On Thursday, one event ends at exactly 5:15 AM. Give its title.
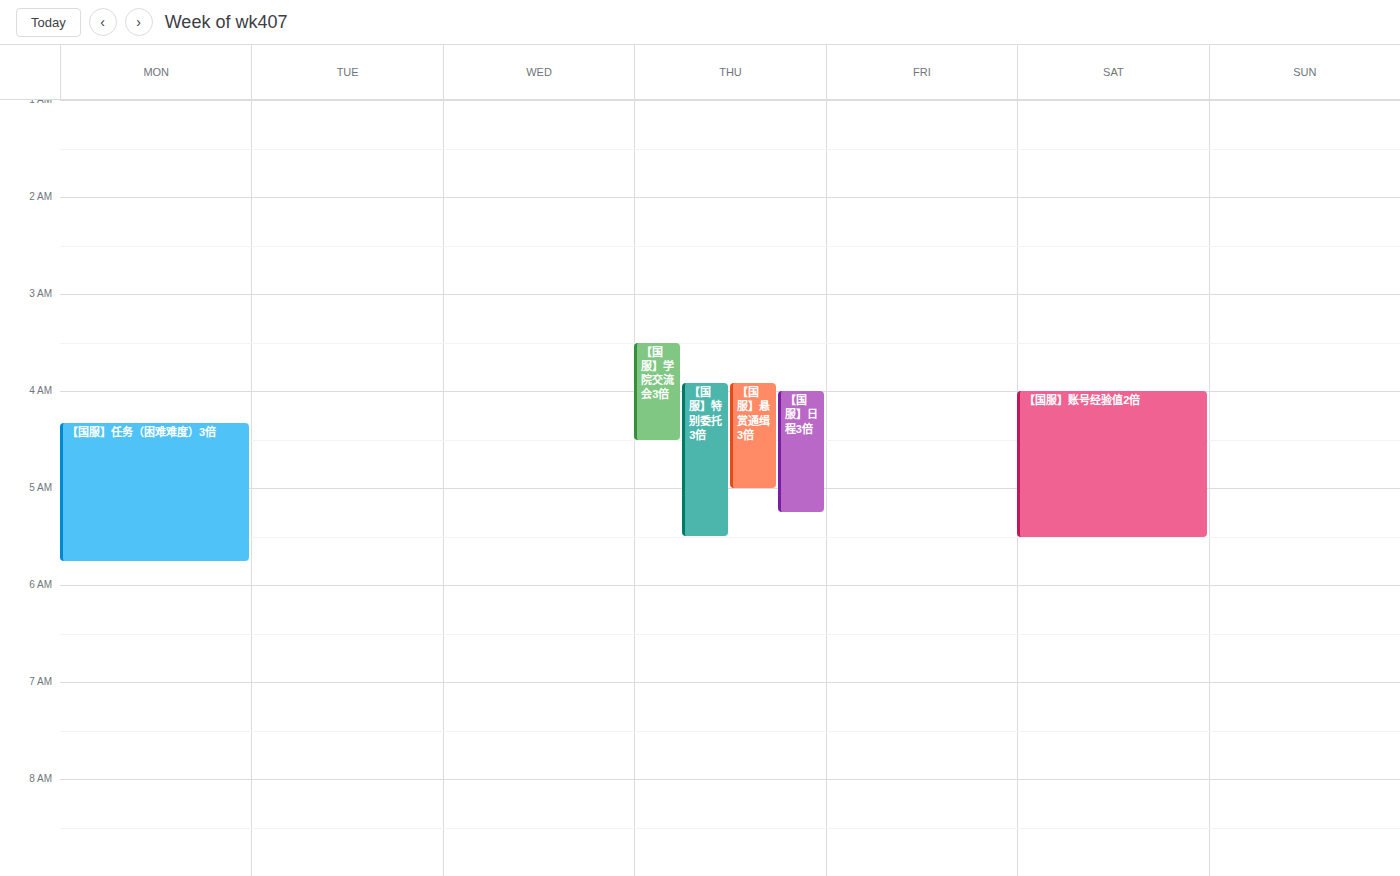
"【国服】日程3倍"